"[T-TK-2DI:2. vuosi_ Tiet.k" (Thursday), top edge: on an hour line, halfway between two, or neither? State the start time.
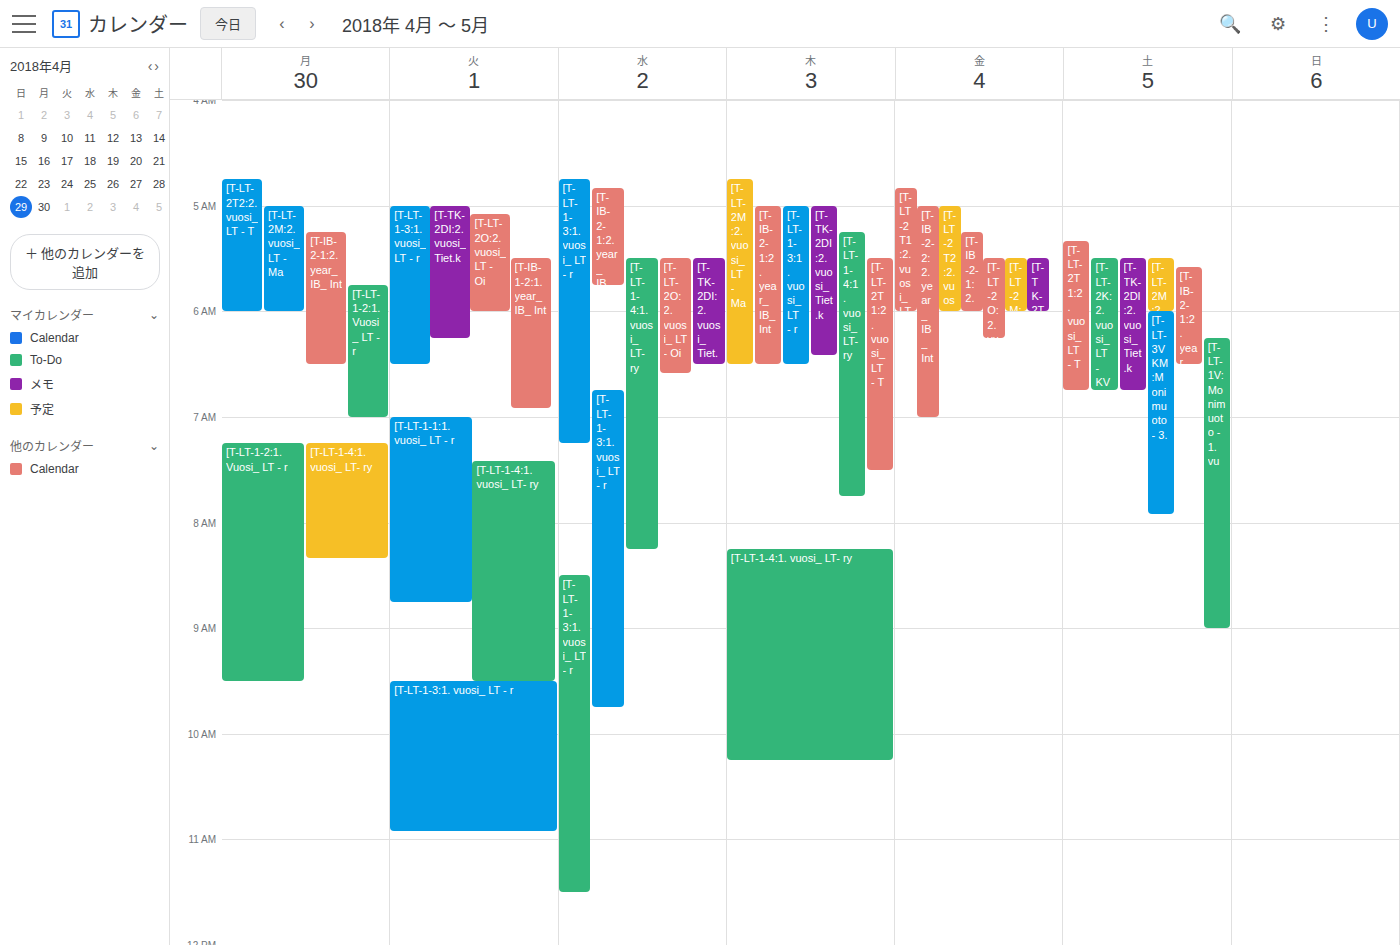
05:00 -- exactly on the 05:00 line.